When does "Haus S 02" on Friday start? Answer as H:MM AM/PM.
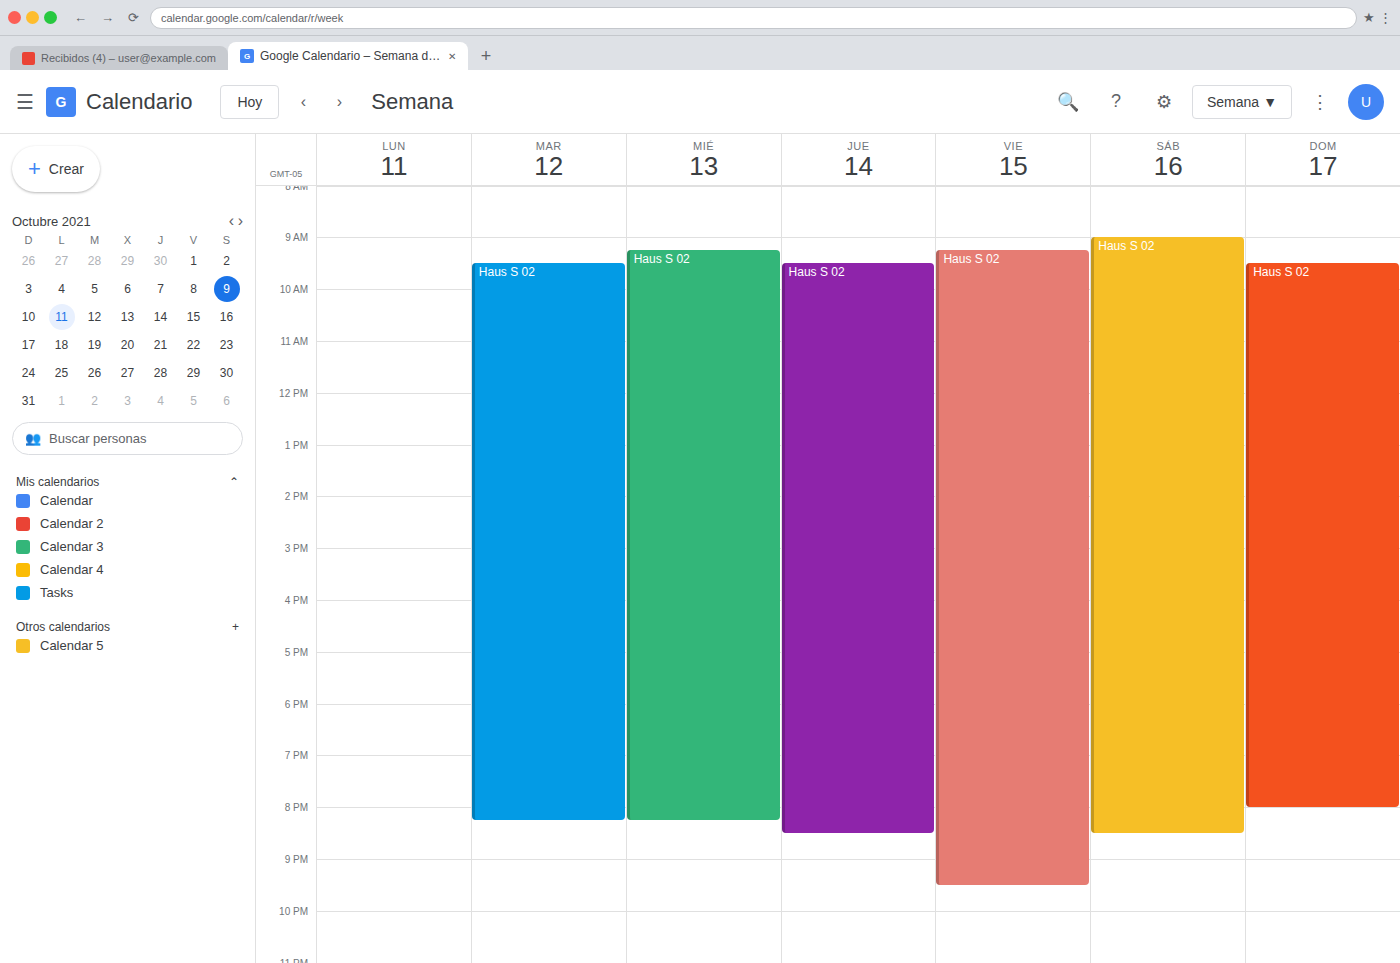
9:15 AM